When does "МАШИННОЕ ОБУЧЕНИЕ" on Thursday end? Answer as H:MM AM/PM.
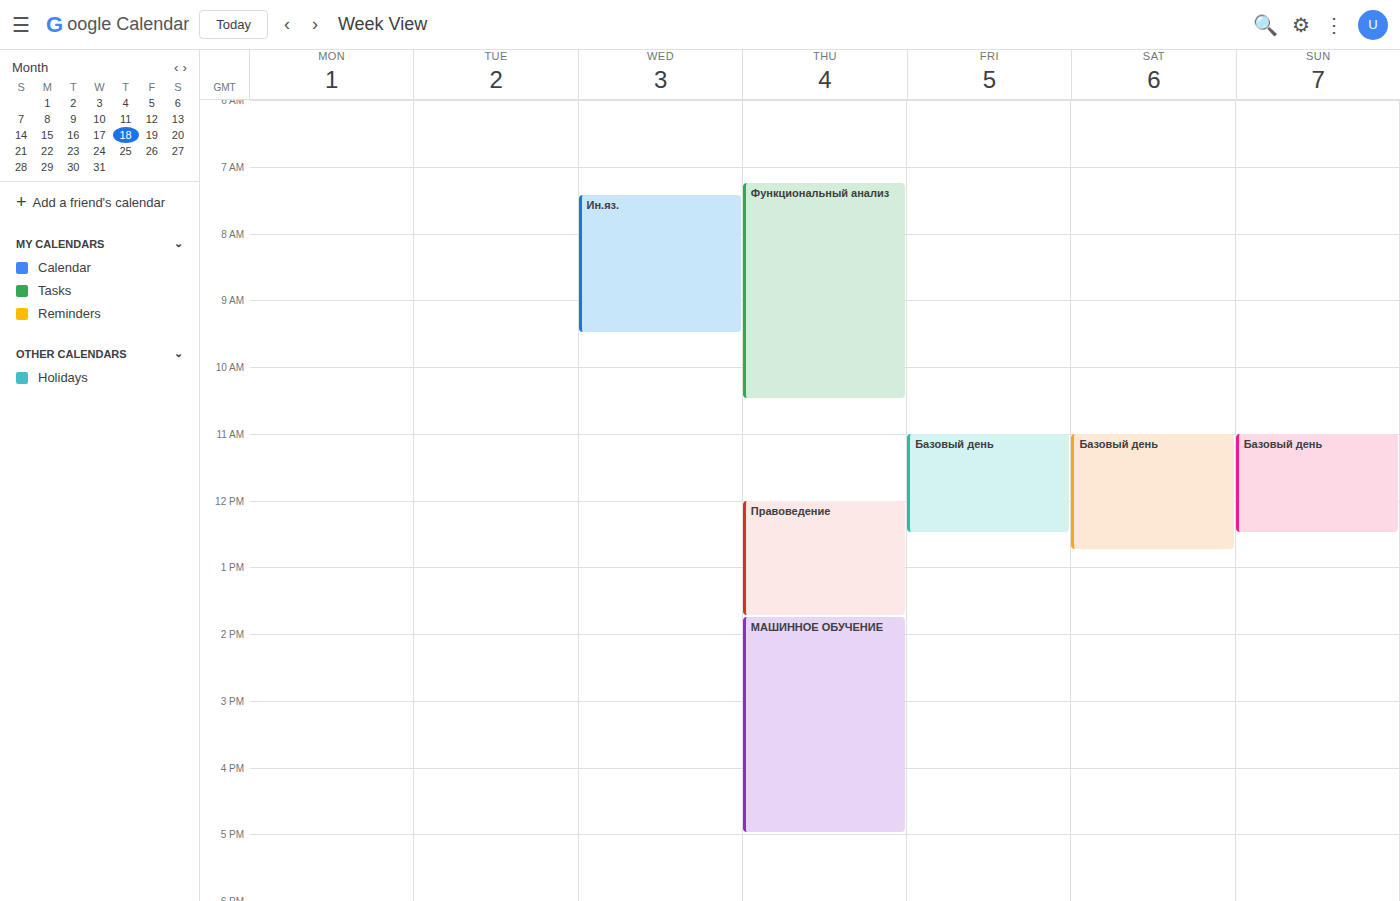
5:00 PM